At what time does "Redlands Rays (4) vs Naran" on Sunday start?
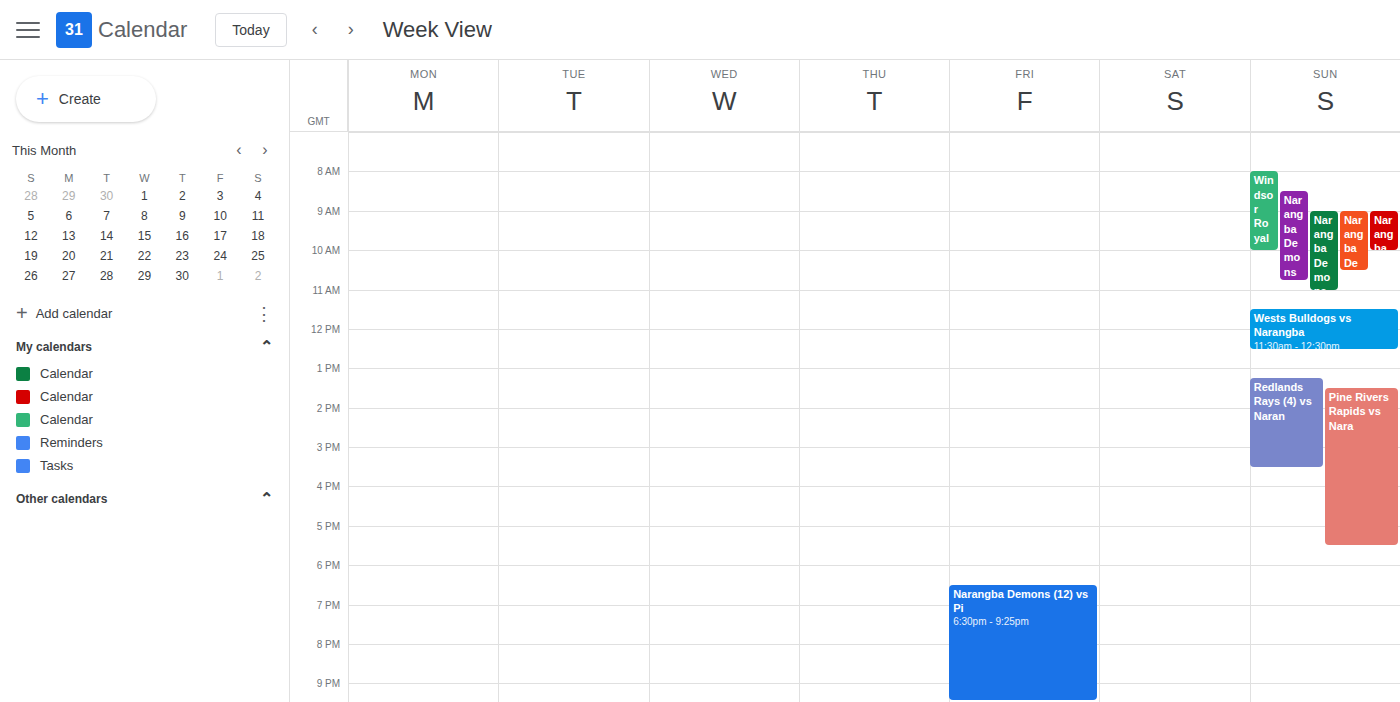
13:15